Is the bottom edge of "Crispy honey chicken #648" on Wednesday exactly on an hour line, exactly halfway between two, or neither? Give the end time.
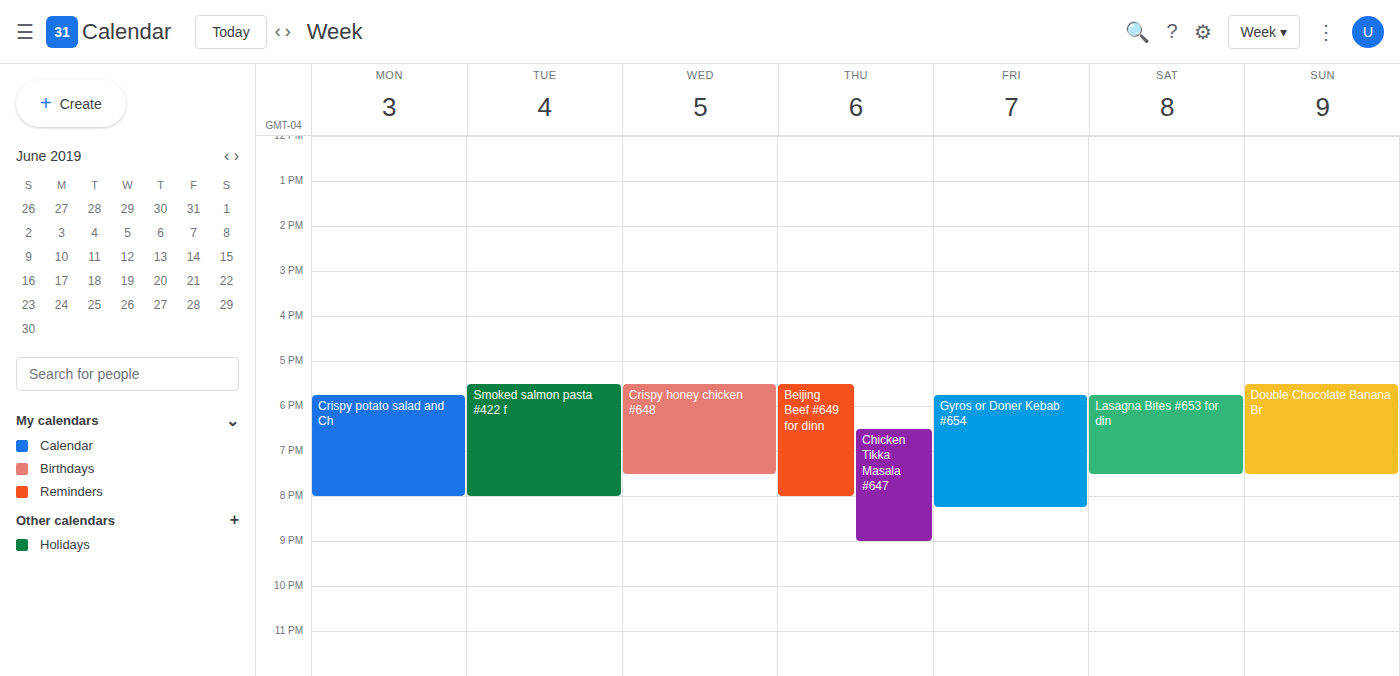
7:30 PM -- halfway between the 7 PM and 8 PM lines.